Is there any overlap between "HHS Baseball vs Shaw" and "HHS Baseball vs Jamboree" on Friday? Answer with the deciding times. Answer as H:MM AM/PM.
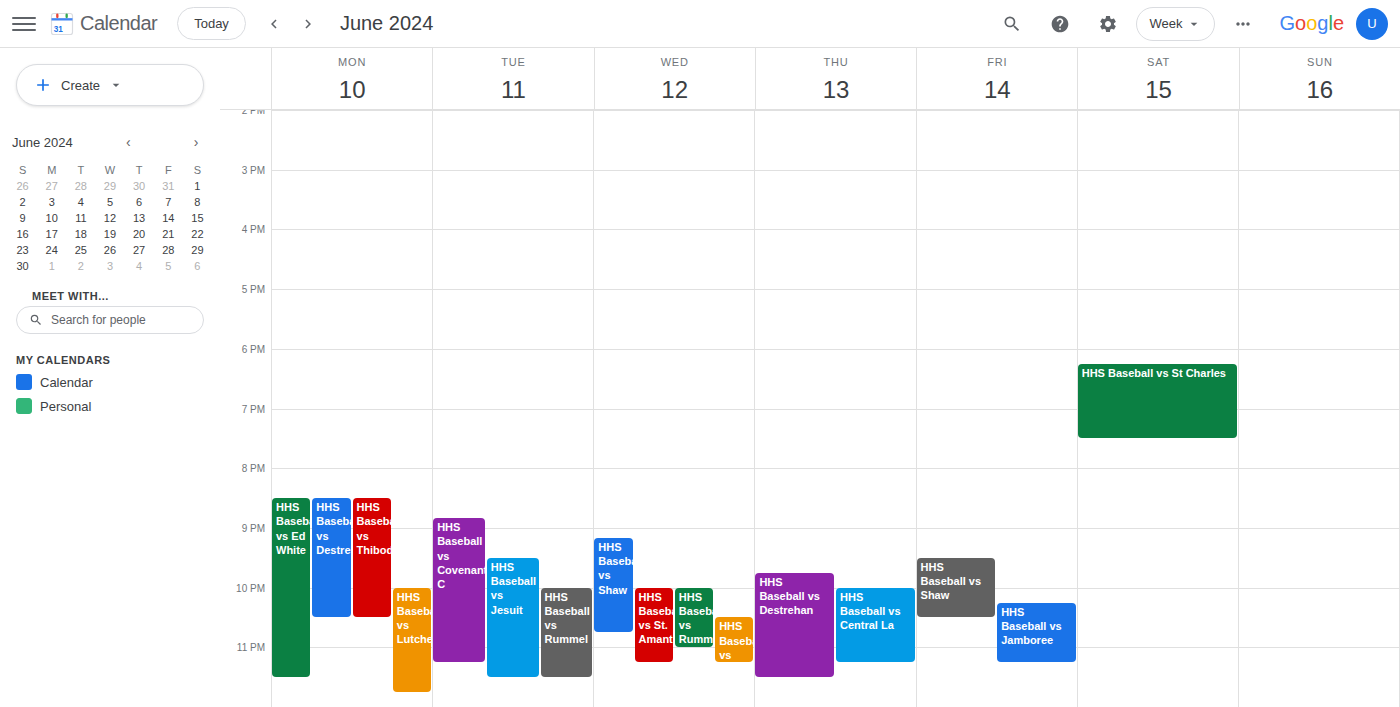
"HHS Baseball vs Jamboree" starts at 10:15 PM, before "HHS Baseball vs Shaw" ends at 10:30 PM -- they overlap.